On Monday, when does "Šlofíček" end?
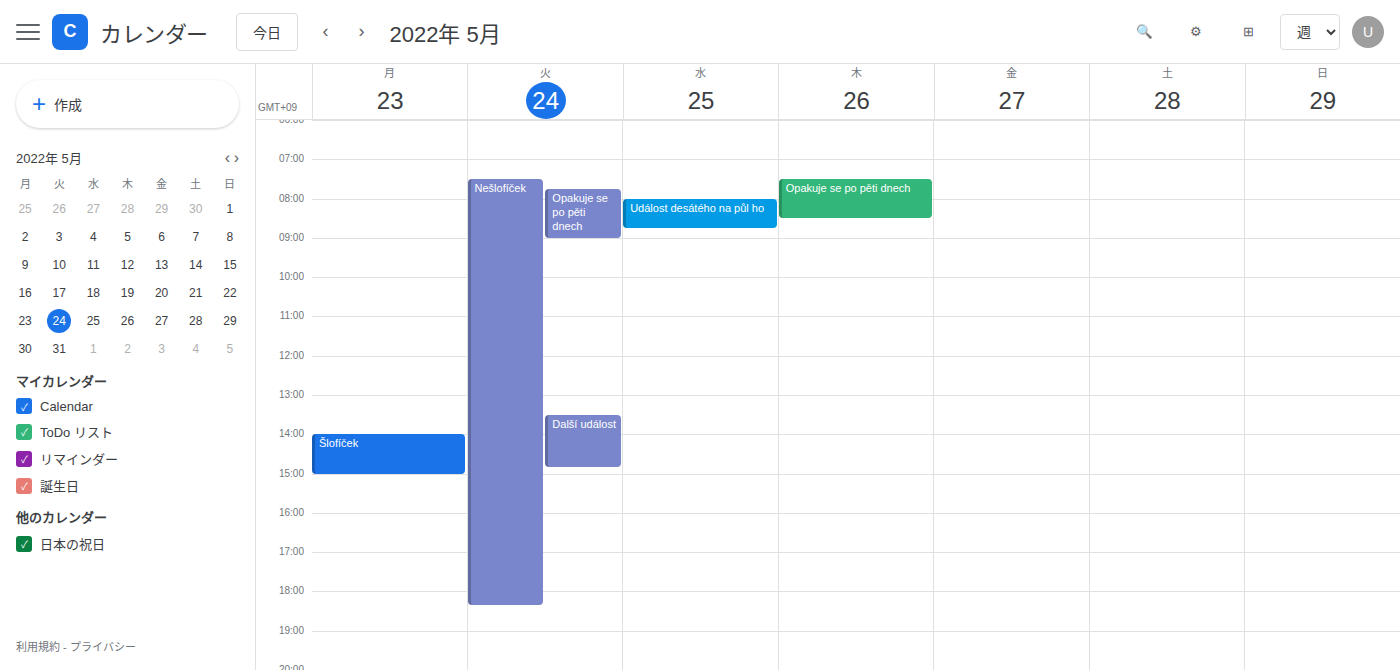
3:00 PM